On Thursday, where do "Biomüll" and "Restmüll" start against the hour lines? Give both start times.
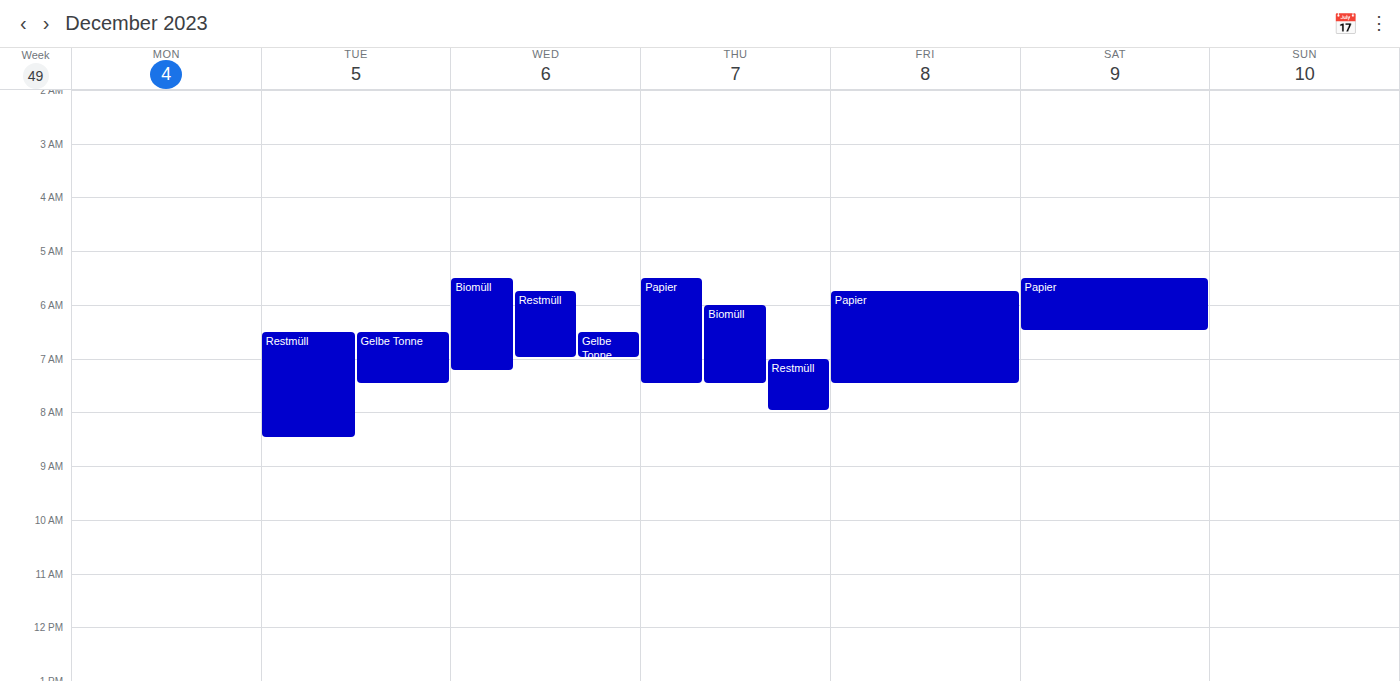
"Biomüll": 6:00 AM, exactly on the 6 AM line. "Restmüll": 7:00 AM, exactly on the 7 AM line.